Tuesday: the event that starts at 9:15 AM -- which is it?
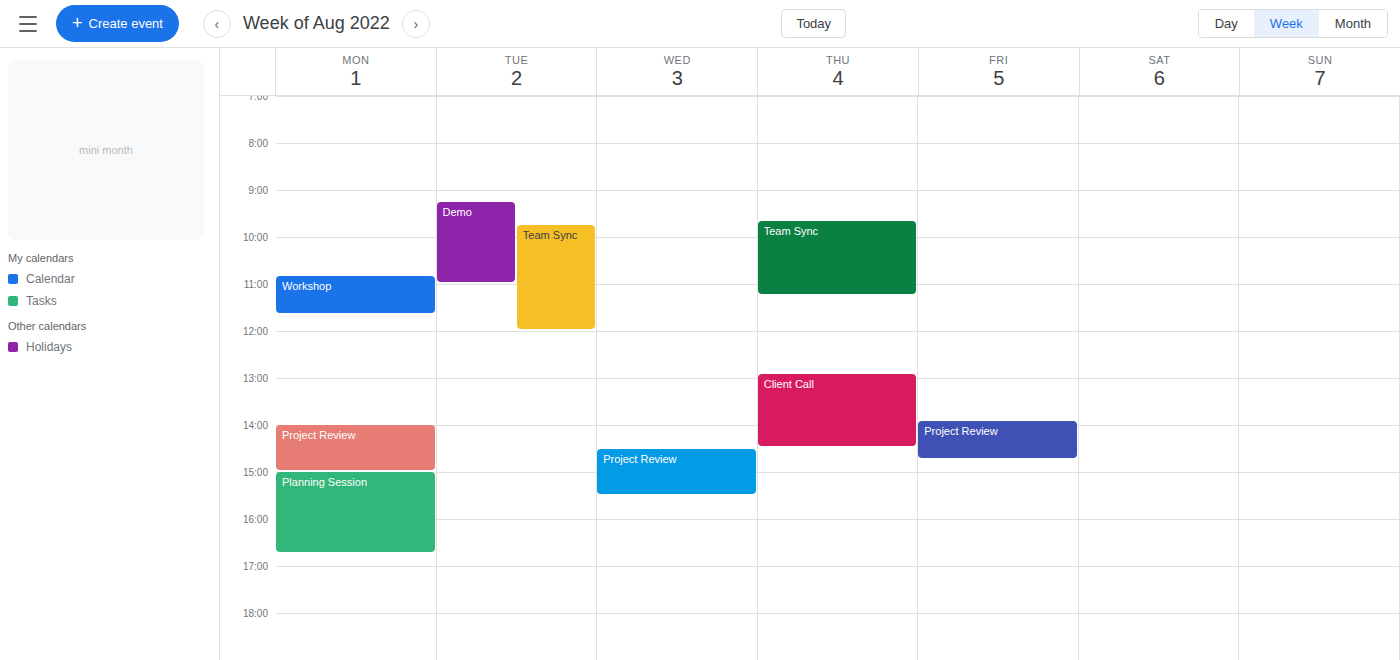
"Demo"